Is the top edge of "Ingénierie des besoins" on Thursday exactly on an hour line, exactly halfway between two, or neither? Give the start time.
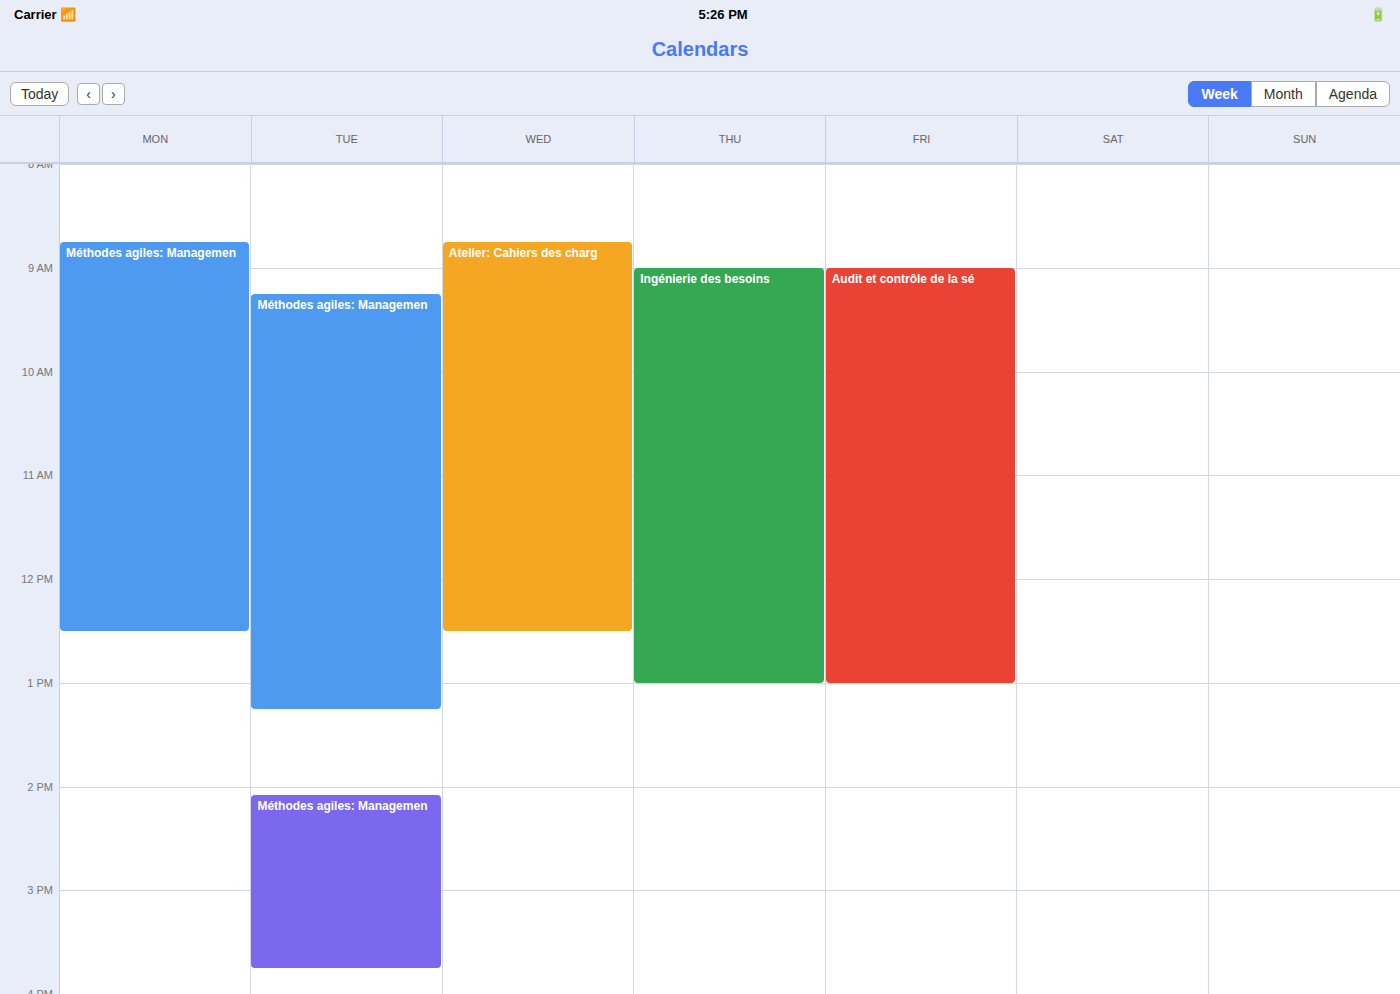
9:00 AM -- exactly on the 9 AM line.